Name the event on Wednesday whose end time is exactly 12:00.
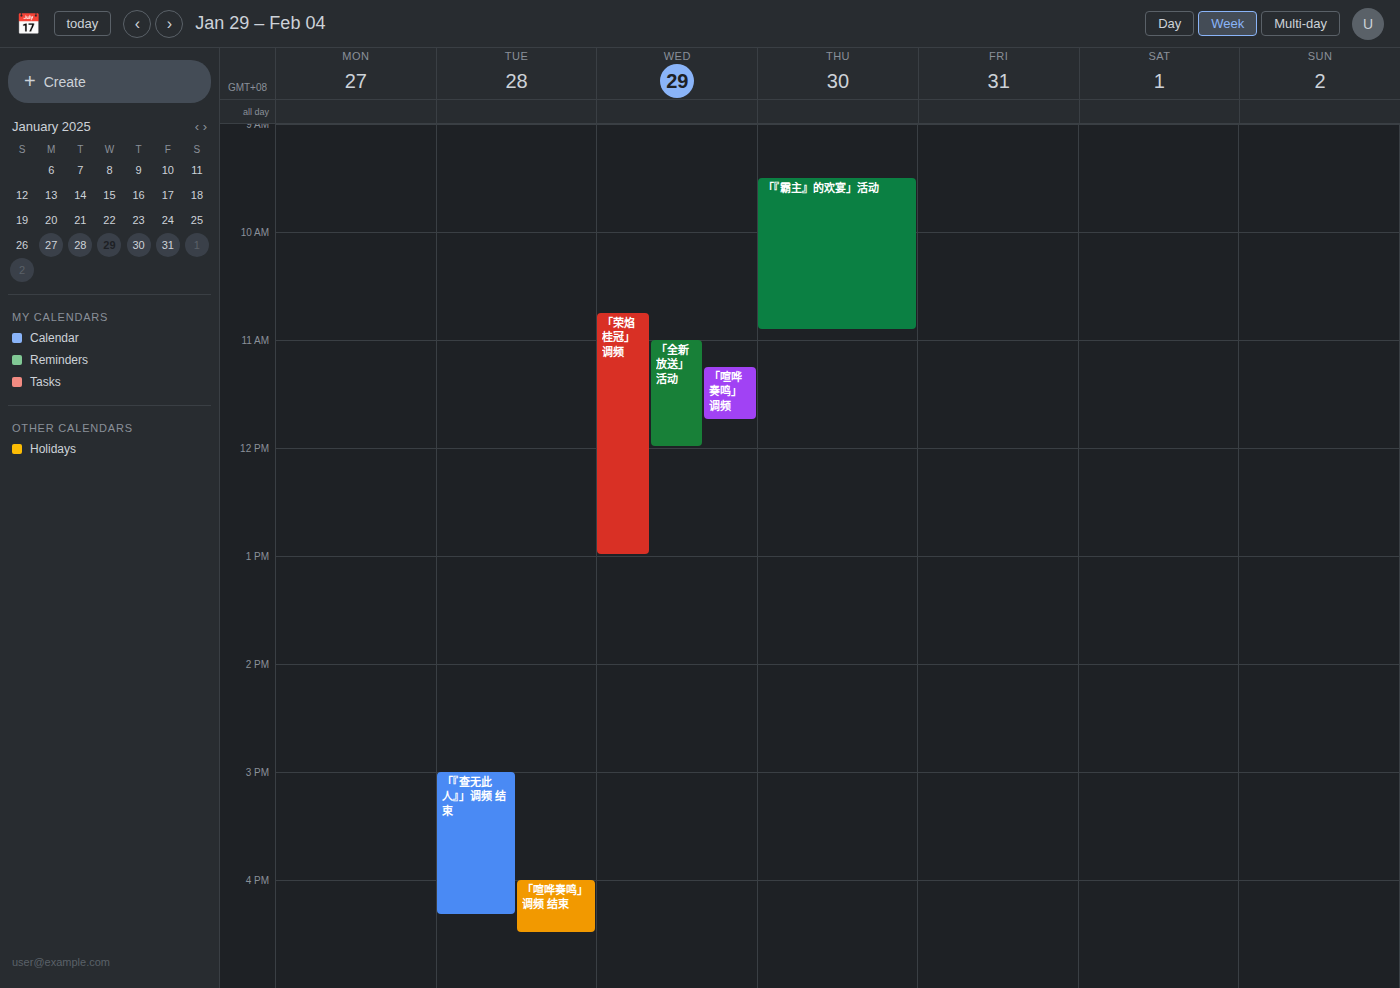
"「全新放送」活动"